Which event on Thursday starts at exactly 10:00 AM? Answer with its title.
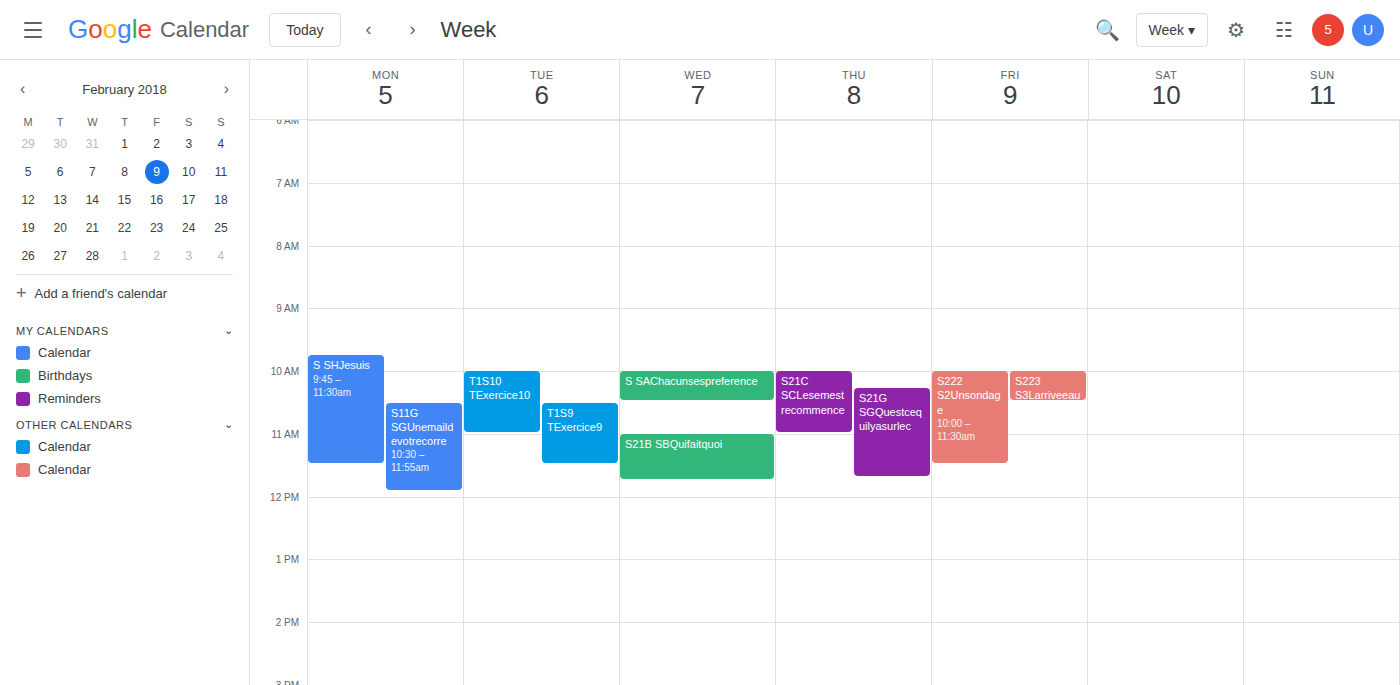
"S21C SCLesemestrecommence"